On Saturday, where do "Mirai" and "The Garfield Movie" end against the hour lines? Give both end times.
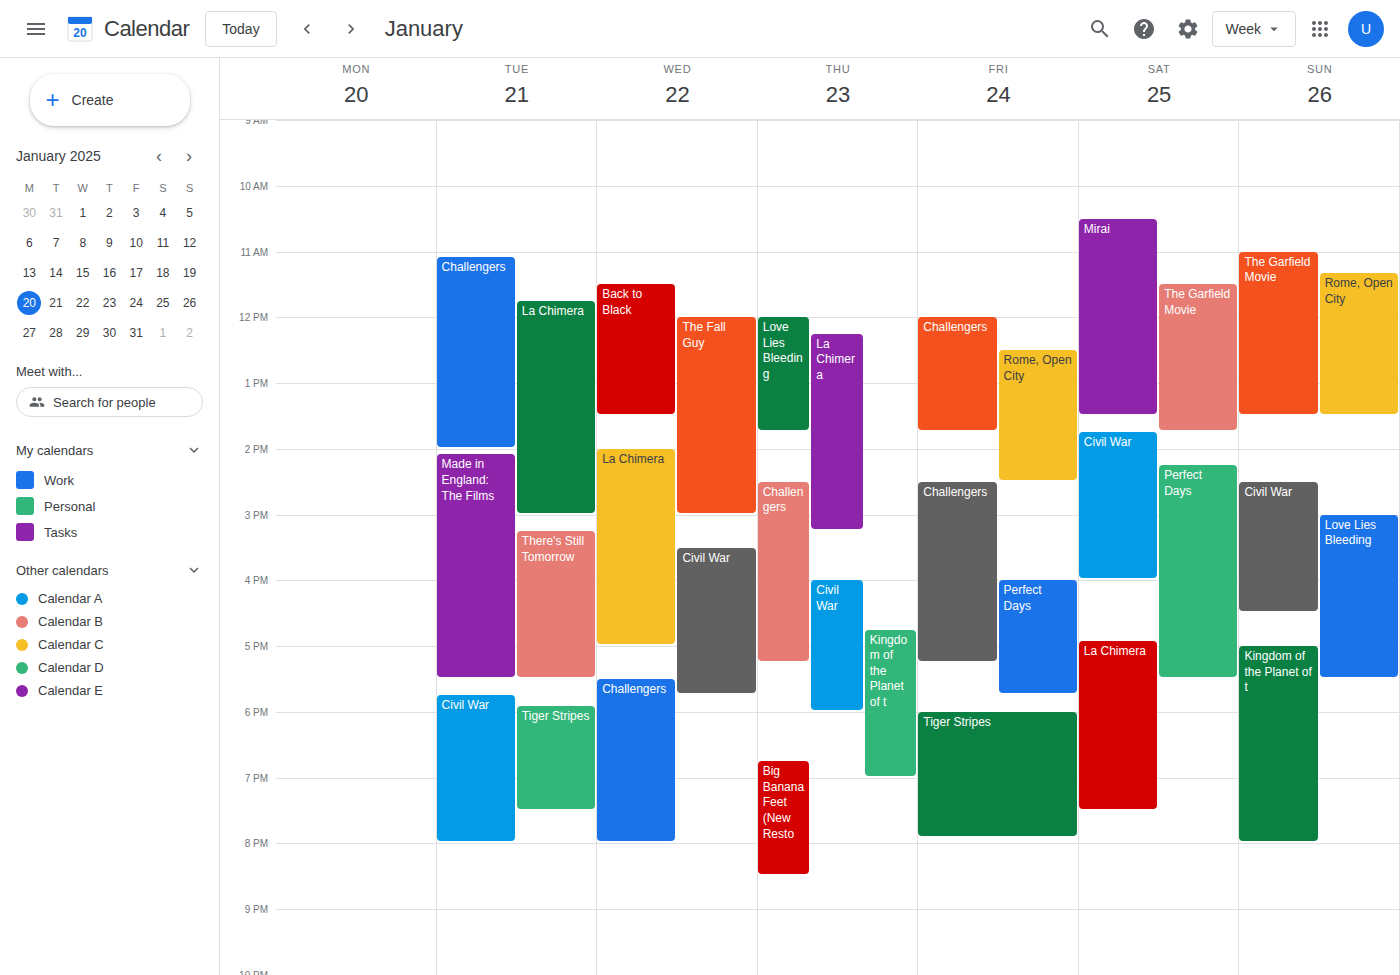
"Mirai": 1:30 PM, halfway between the 1 PM and 2 PM lines. "The Garfield Movie": 1:45 PM, neither: three quarters of the way from the 1 PM line to the 2 PM line.